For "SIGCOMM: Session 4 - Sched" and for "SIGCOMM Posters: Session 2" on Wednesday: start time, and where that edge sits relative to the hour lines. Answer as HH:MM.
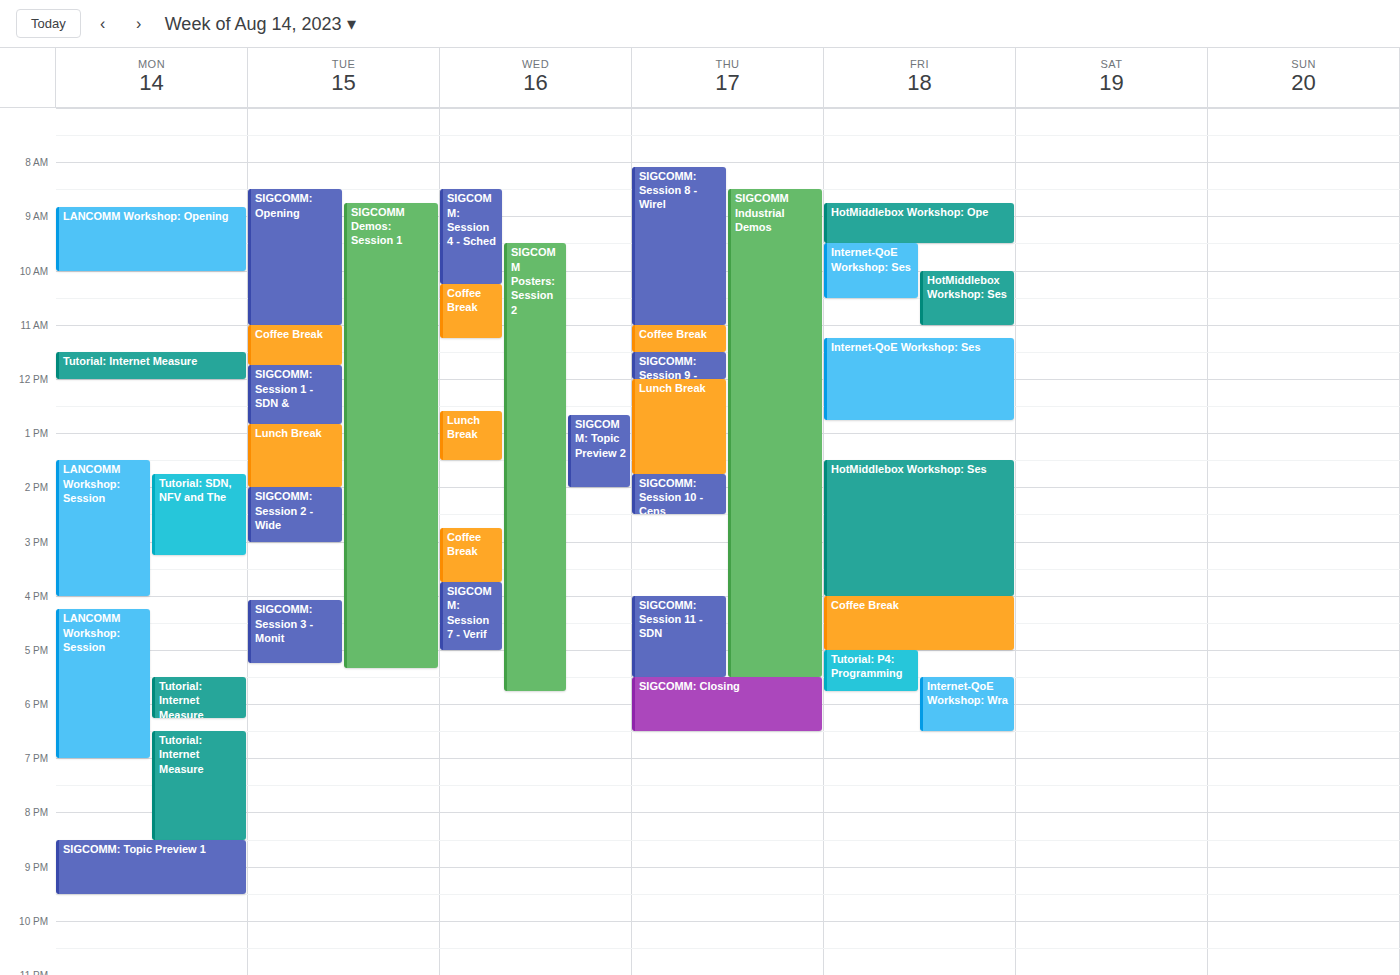
"SIGCOMM: Session 4 - Sched": 08:30, halfway between the 08:00 and 09:00 lines. "SIGCOMM Posters: Session 2": 09:30, halfway between the 09:00 and 10:00 lines.